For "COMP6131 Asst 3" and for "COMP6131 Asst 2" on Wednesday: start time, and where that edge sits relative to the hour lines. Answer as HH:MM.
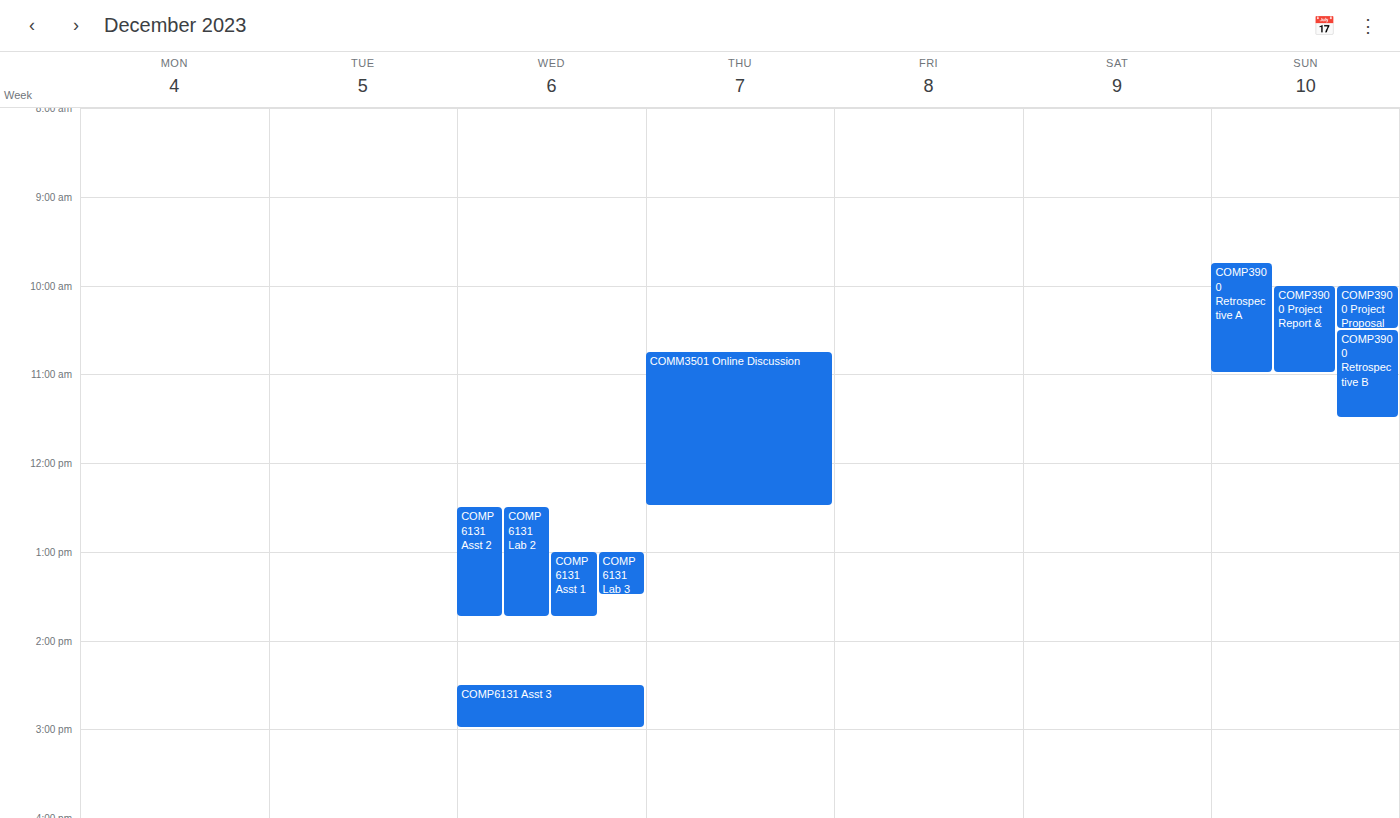
"COMP6131 Asst 3": 14:30, halfway between the 14:00 and 15:00 lines. "COMP6131 Asst 2": 12:30, halfway between the 12:00 and 13:00 lines.